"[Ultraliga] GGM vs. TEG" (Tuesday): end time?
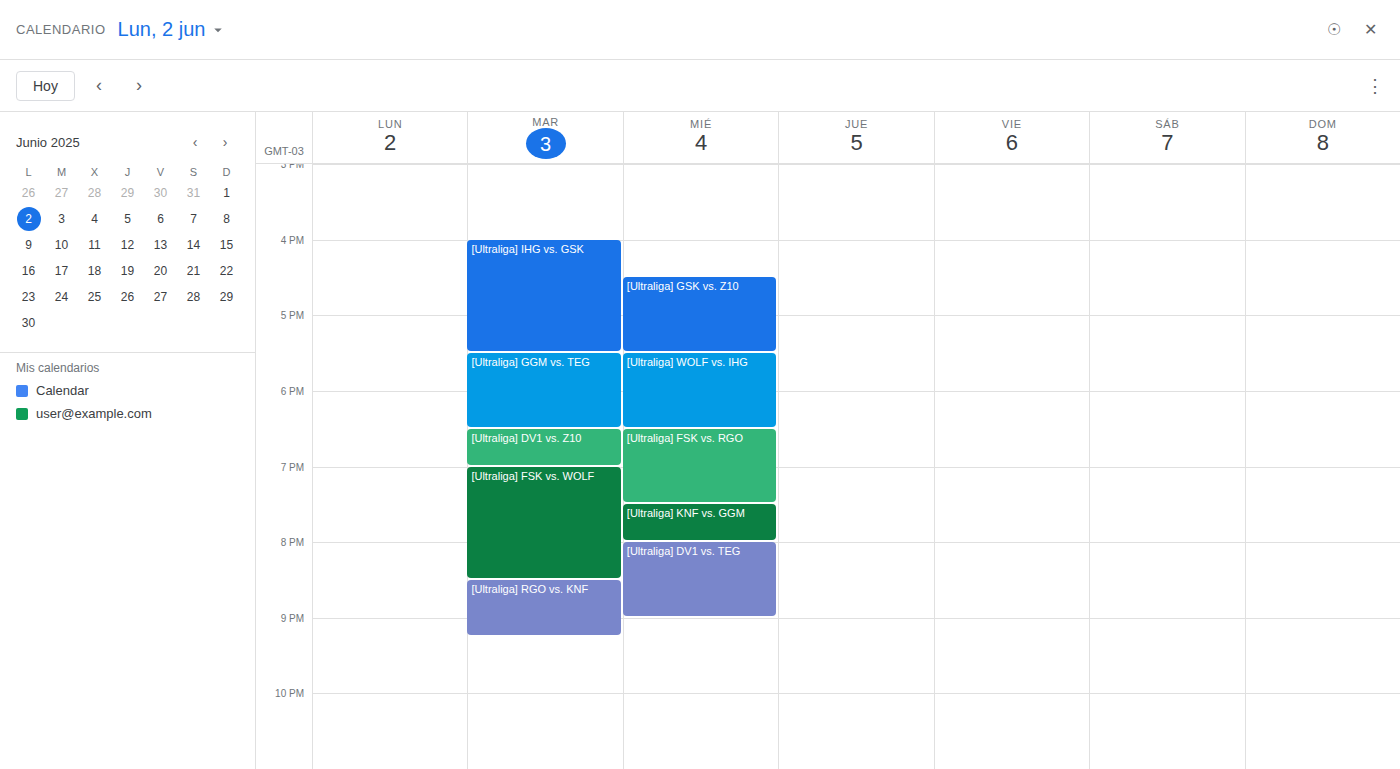
6:30 PM